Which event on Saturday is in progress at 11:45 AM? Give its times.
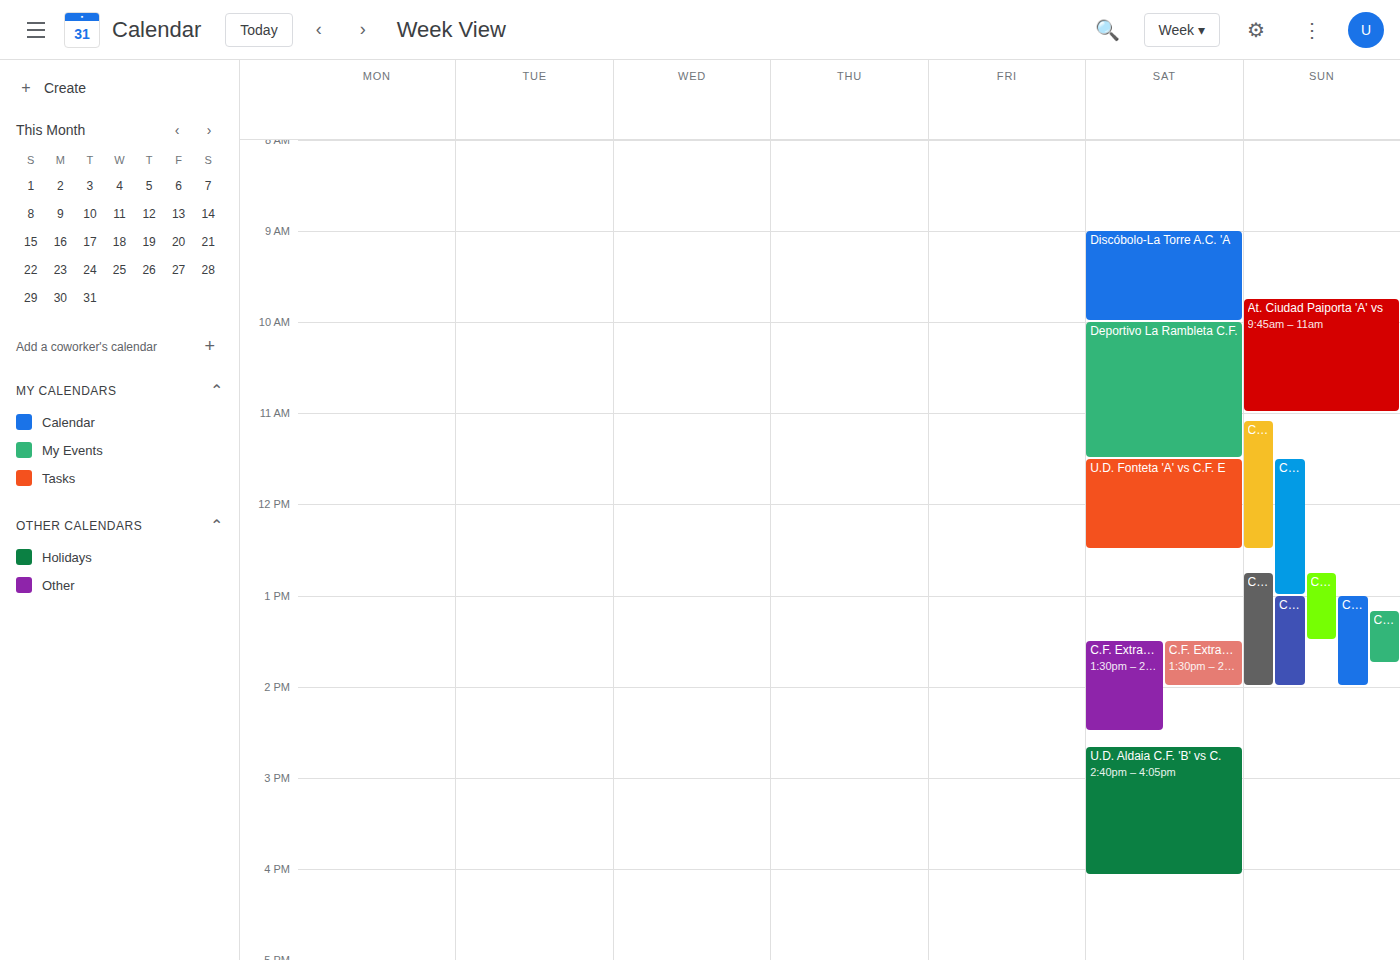
"U.D. Fonteta 'A' vs C.F. E", 11:30 AM to 12:30 PM